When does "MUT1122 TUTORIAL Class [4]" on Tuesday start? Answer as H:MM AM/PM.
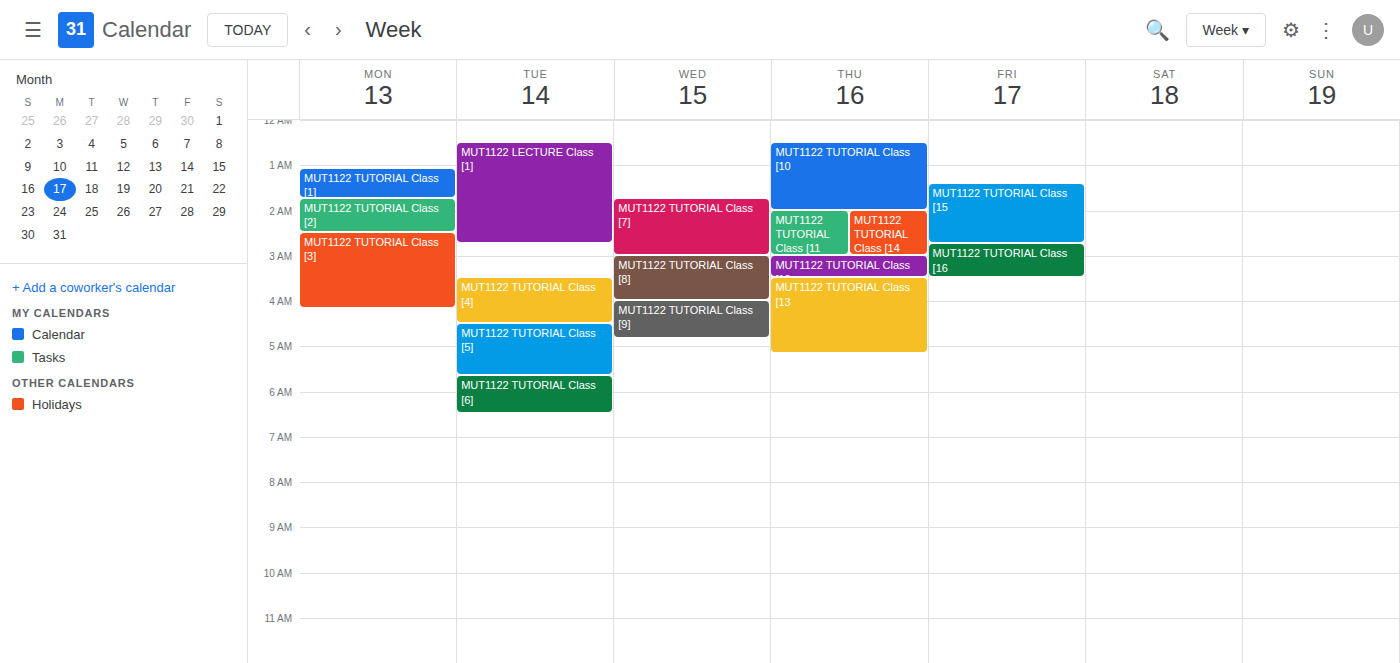
3:30 AM